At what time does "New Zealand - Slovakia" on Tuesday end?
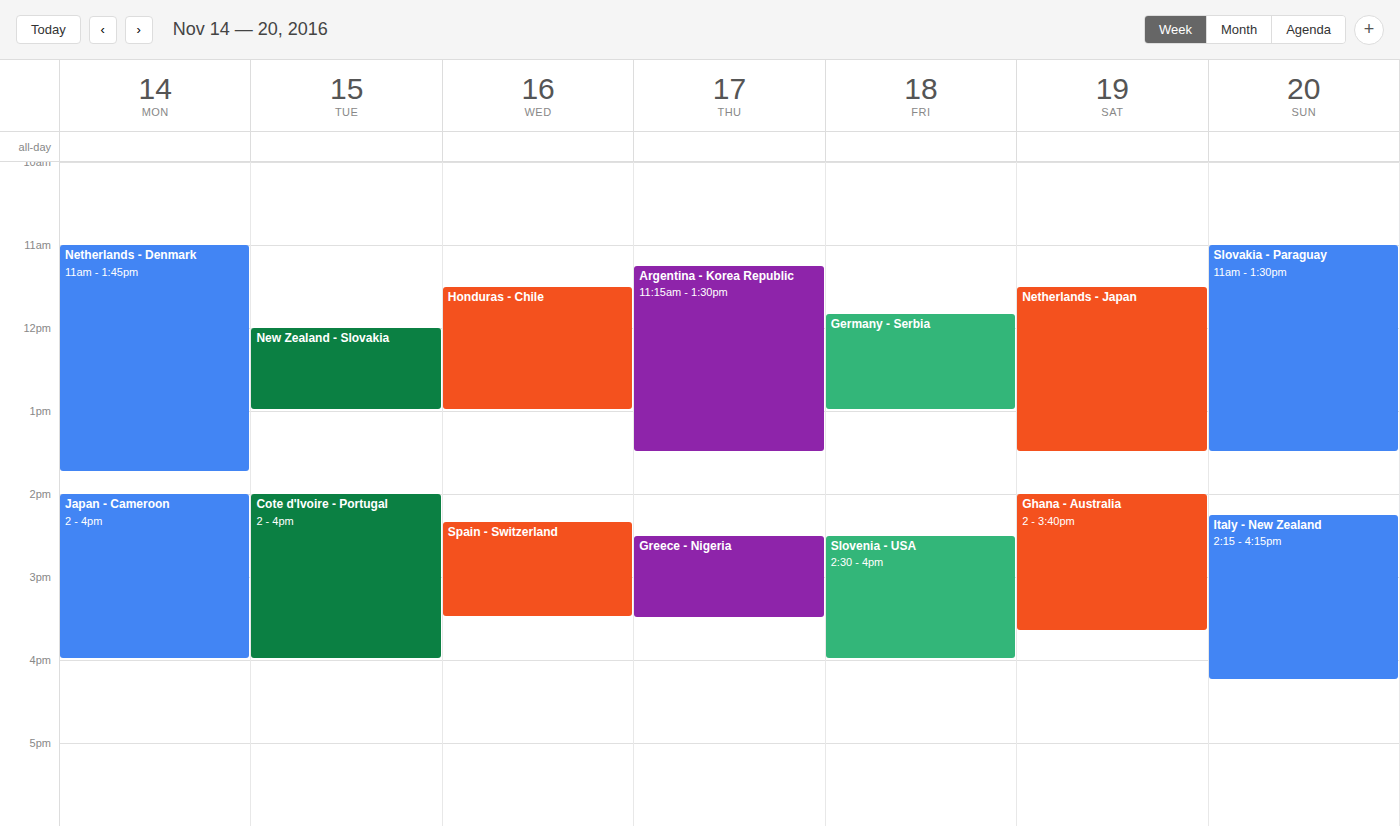
1:00 PM